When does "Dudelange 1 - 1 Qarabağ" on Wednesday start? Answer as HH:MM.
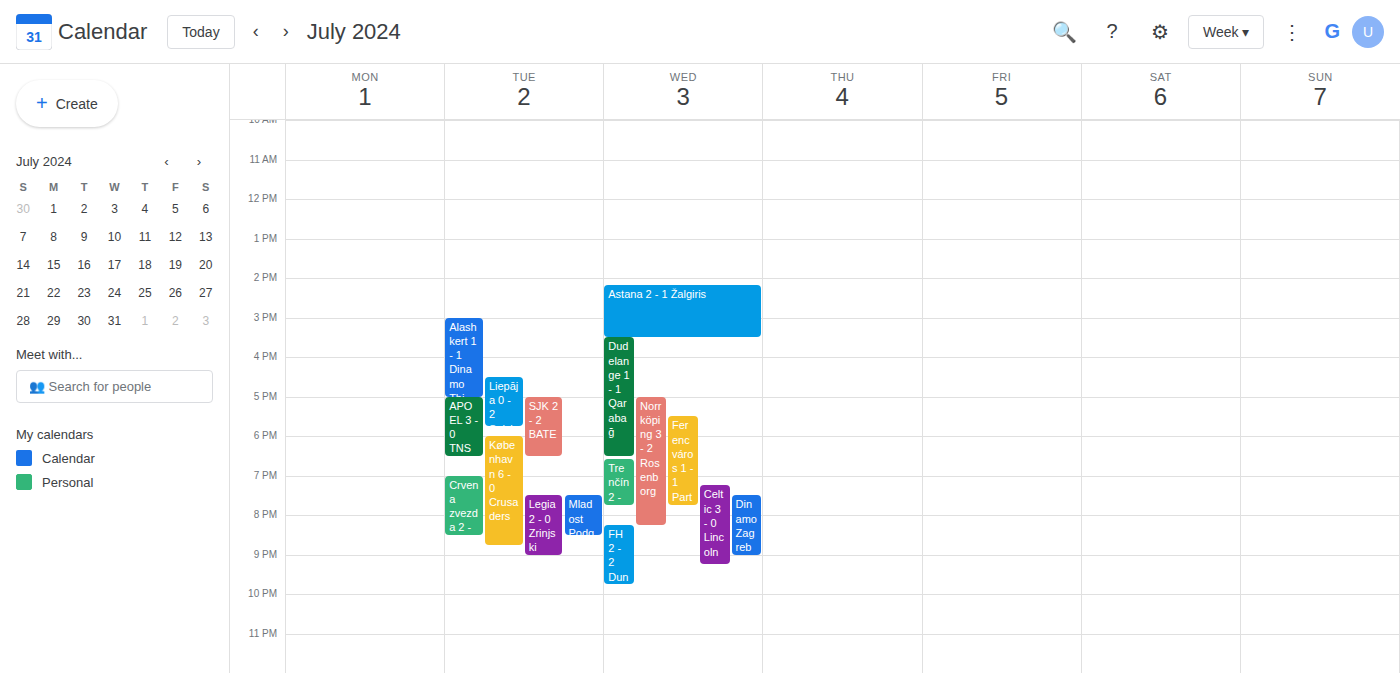
15:30